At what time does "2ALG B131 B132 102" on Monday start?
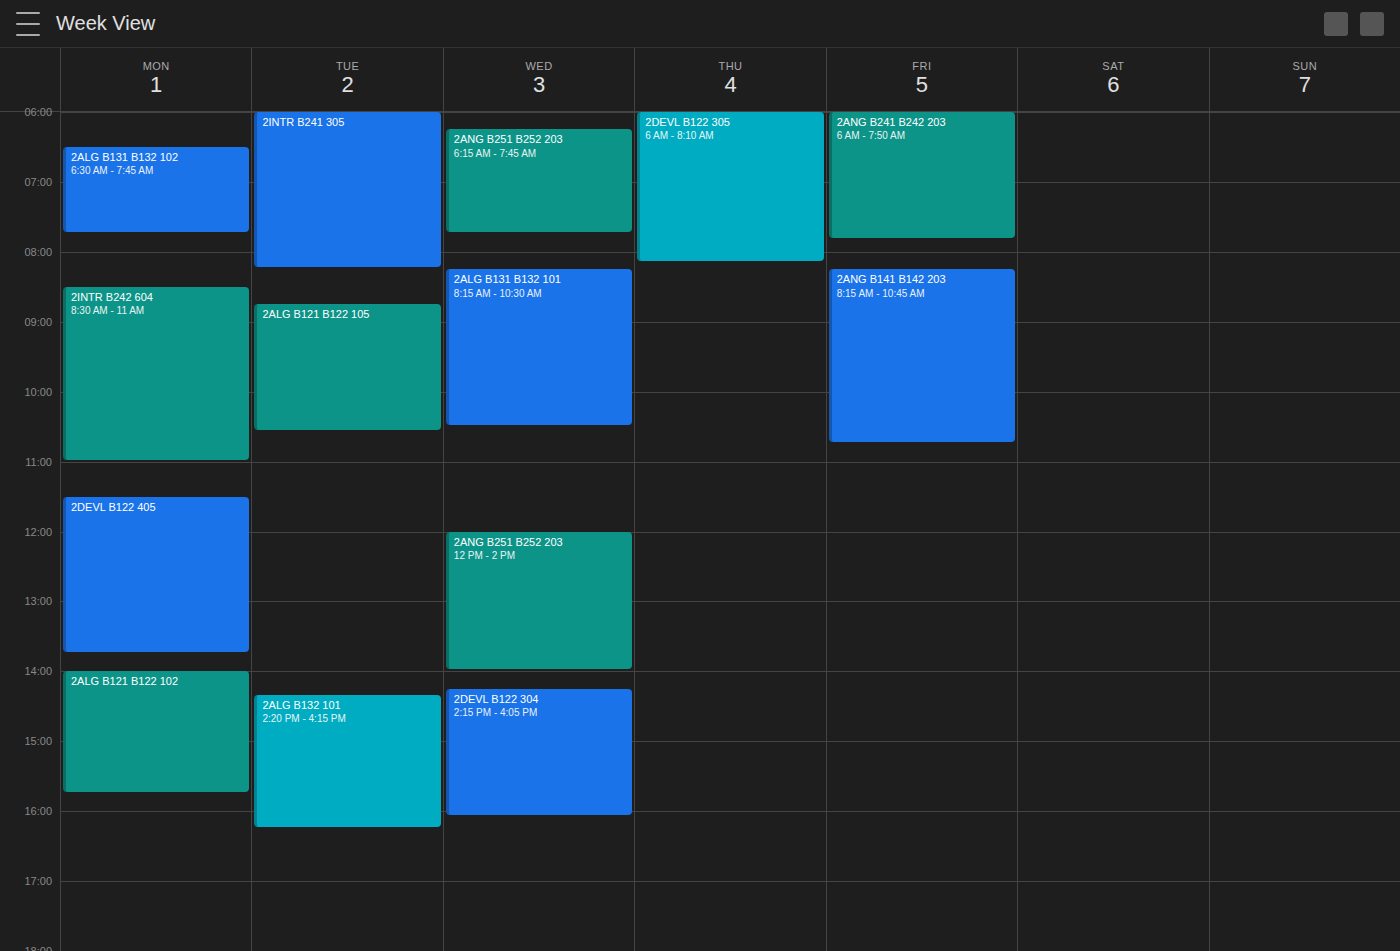
6:30 AM